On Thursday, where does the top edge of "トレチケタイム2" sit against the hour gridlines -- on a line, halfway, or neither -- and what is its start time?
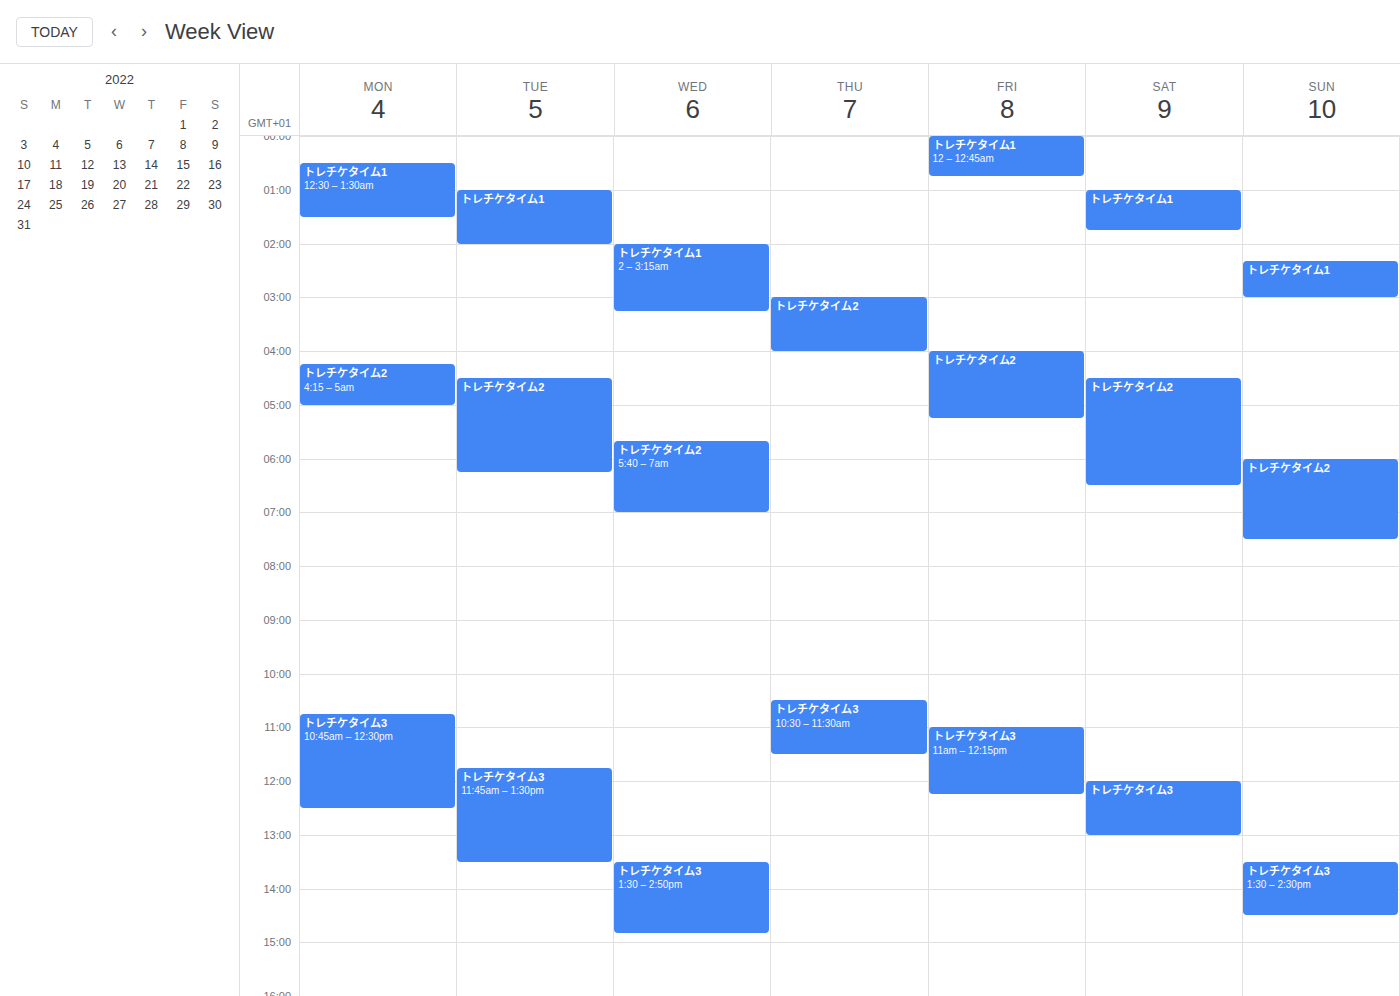
3:00 AM -- exactly on the 3 AM line.